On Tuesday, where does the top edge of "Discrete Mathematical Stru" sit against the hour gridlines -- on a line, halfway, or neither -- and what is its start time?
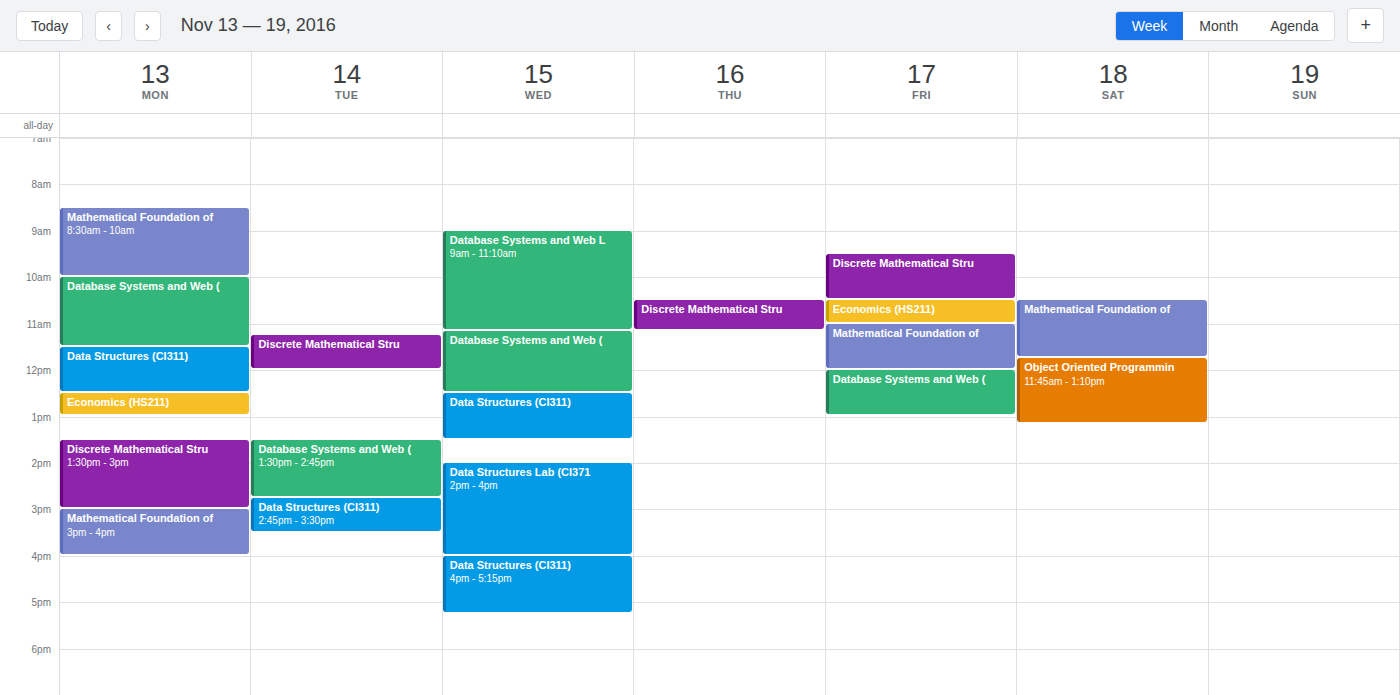
11:15 -- neither: a quarter of the way from the 11:00 line to the 12:00 line.